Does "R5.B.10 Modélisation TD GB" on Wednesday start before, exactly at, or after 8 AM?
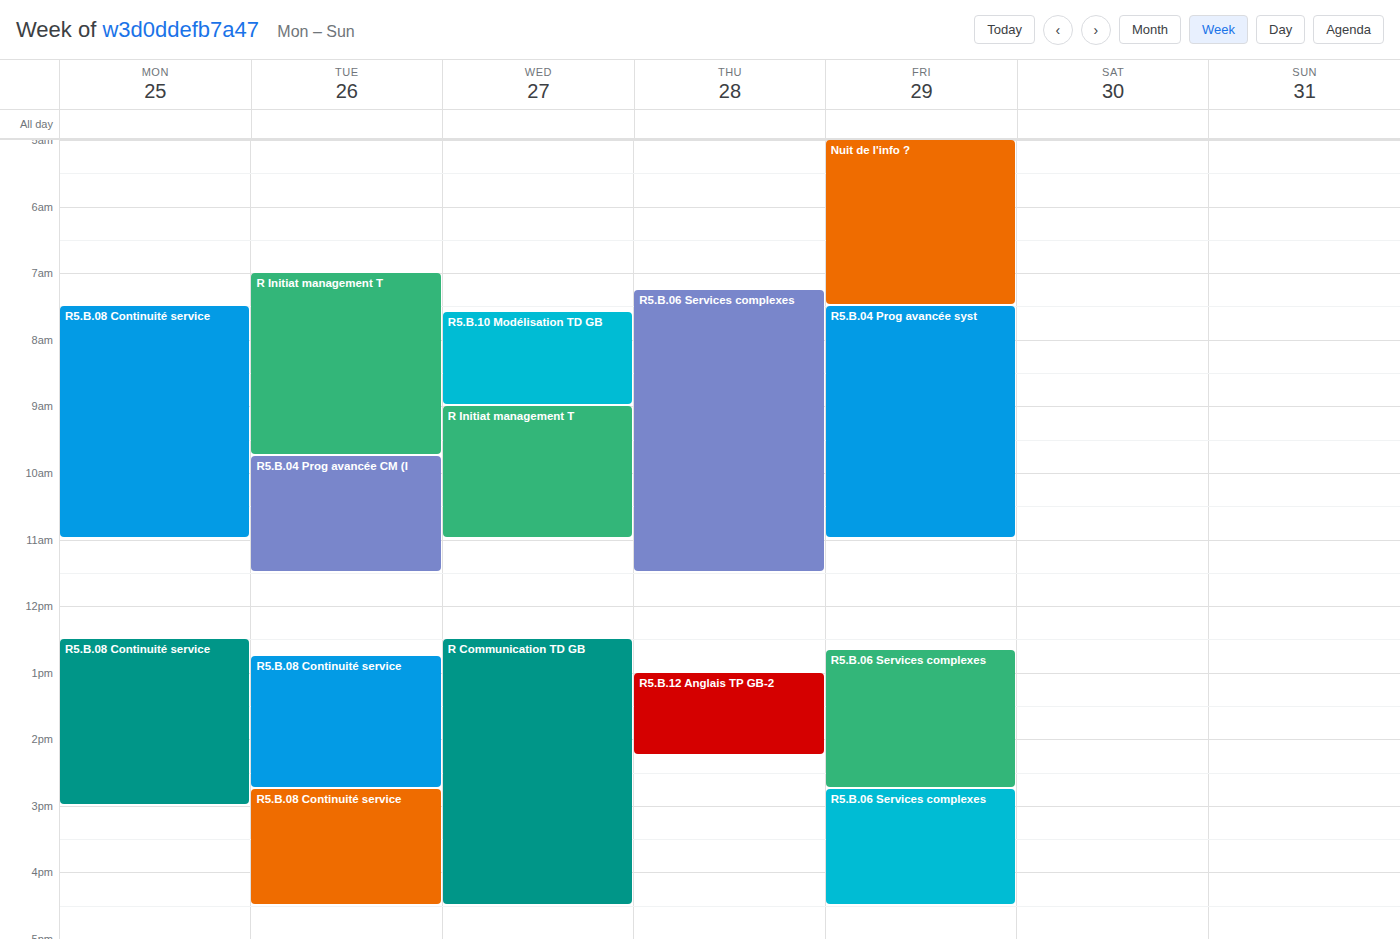
7:35 AM -- before 8 AM, 25 minutes above the 8 AM line.